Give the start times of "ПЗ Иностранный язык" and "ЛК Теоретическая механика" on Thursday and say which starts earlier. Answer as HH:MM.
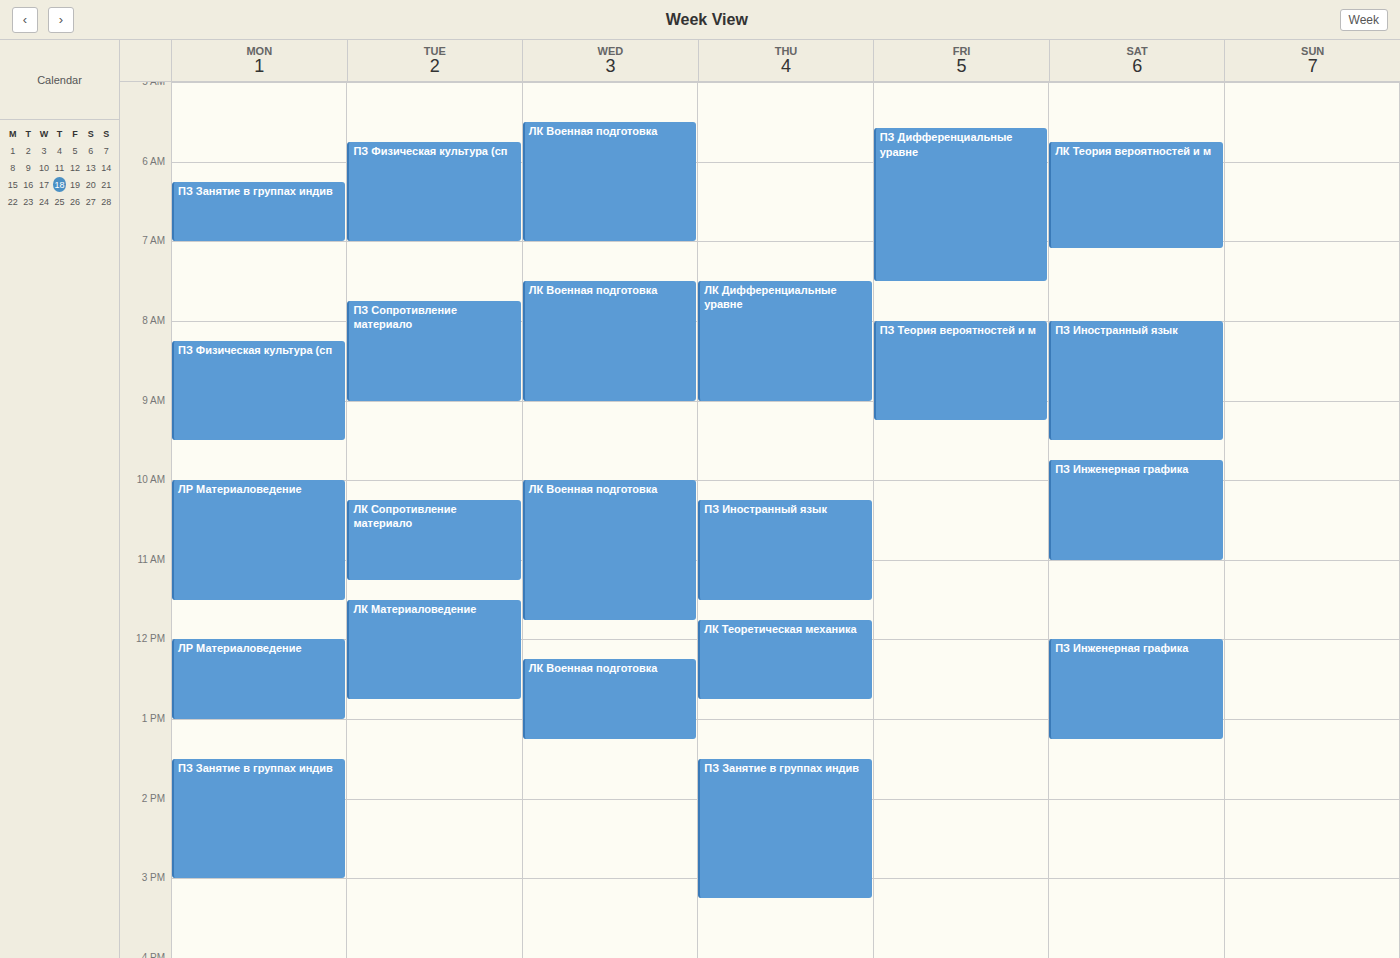
"ПЗ Иностранный язык" 10:15; "ЛК Теоретическая механика" 11:45.